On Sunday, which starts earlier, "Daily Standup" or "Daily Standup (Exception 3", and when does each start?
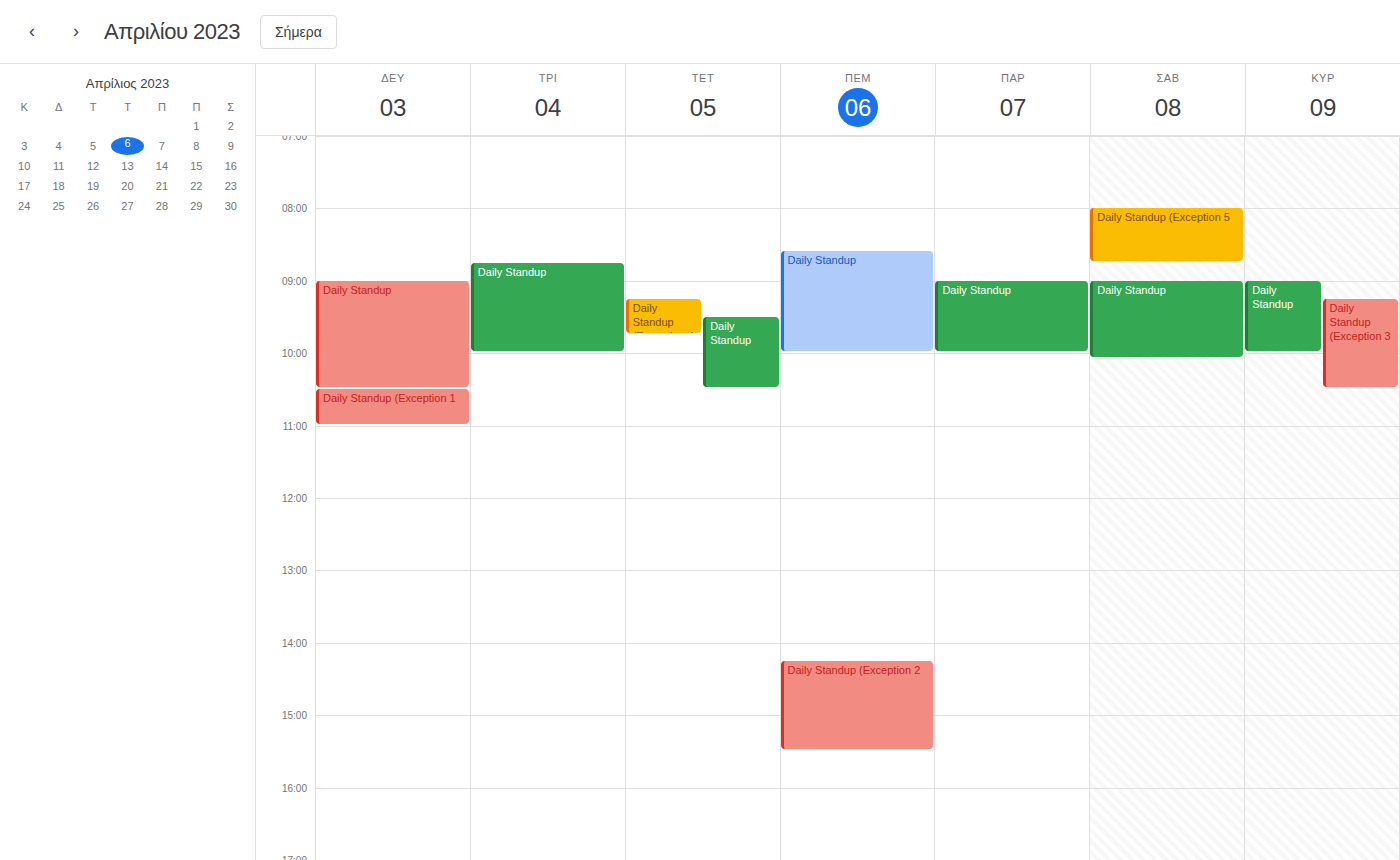
"Daily Standup" 09:00; "Daily Standup (Exception 3" 09:15.